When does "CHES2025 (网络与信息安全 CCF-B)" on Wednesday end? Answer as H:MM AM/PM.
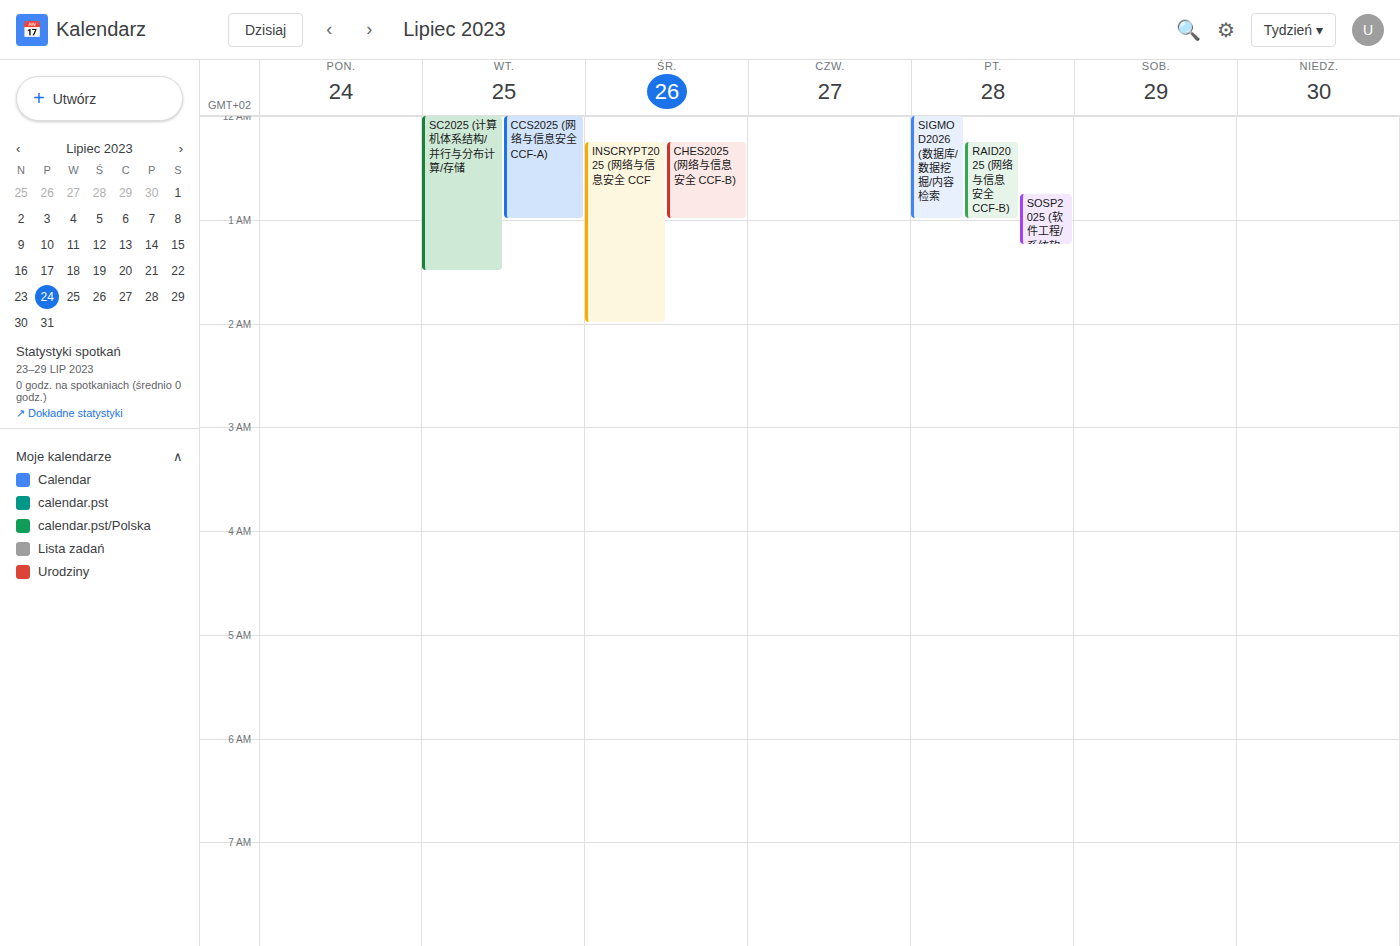
1:00 AM